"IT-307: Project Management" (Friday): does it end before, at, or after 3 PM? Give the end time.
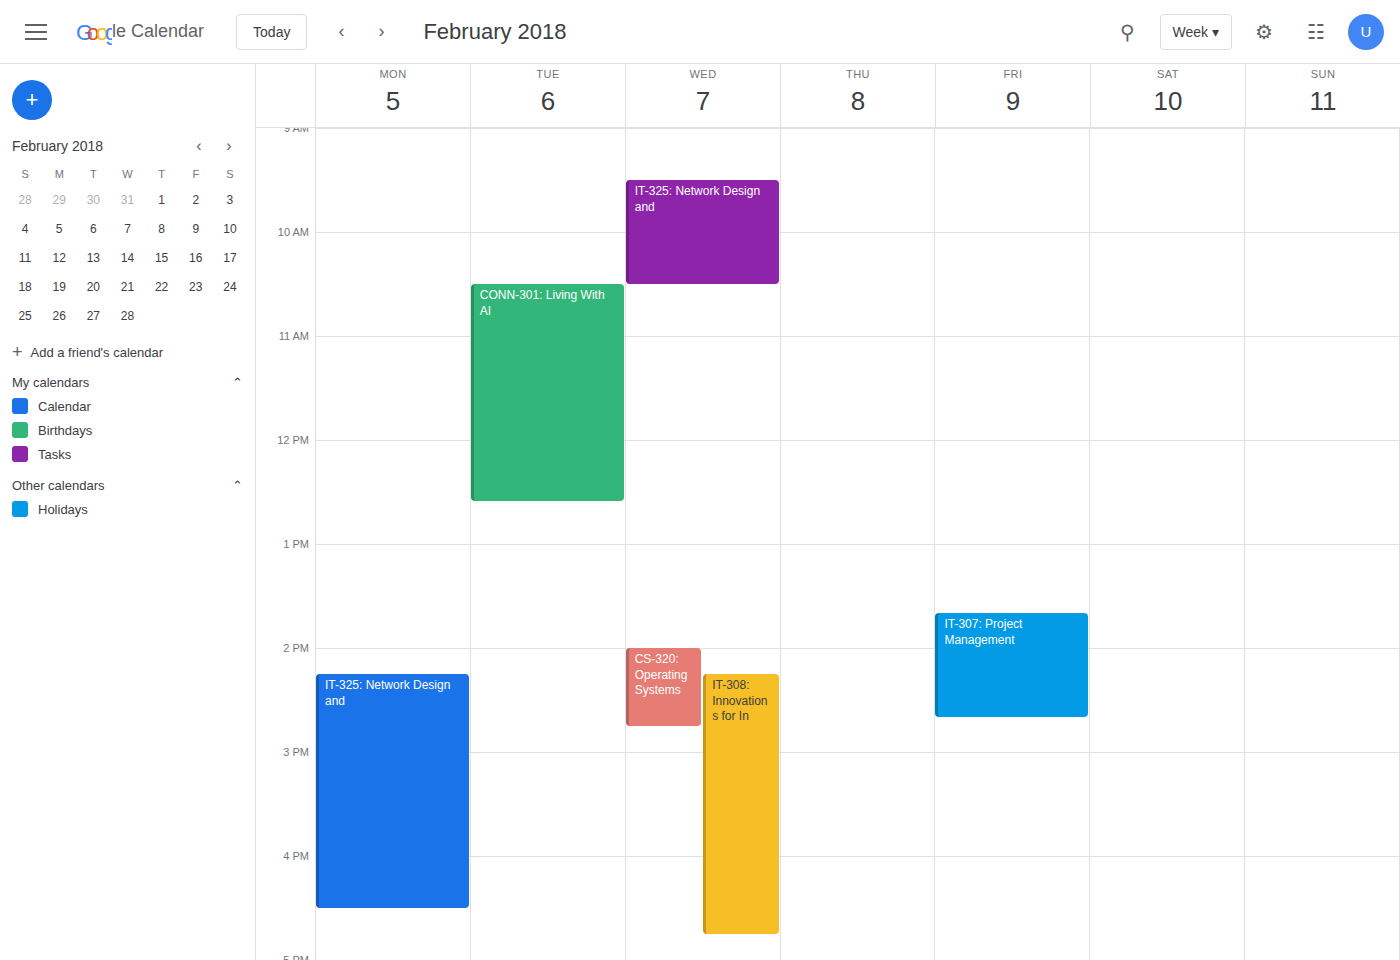
2:40 PM -- before 3 PM, 20 minutes above the 3 PM line.